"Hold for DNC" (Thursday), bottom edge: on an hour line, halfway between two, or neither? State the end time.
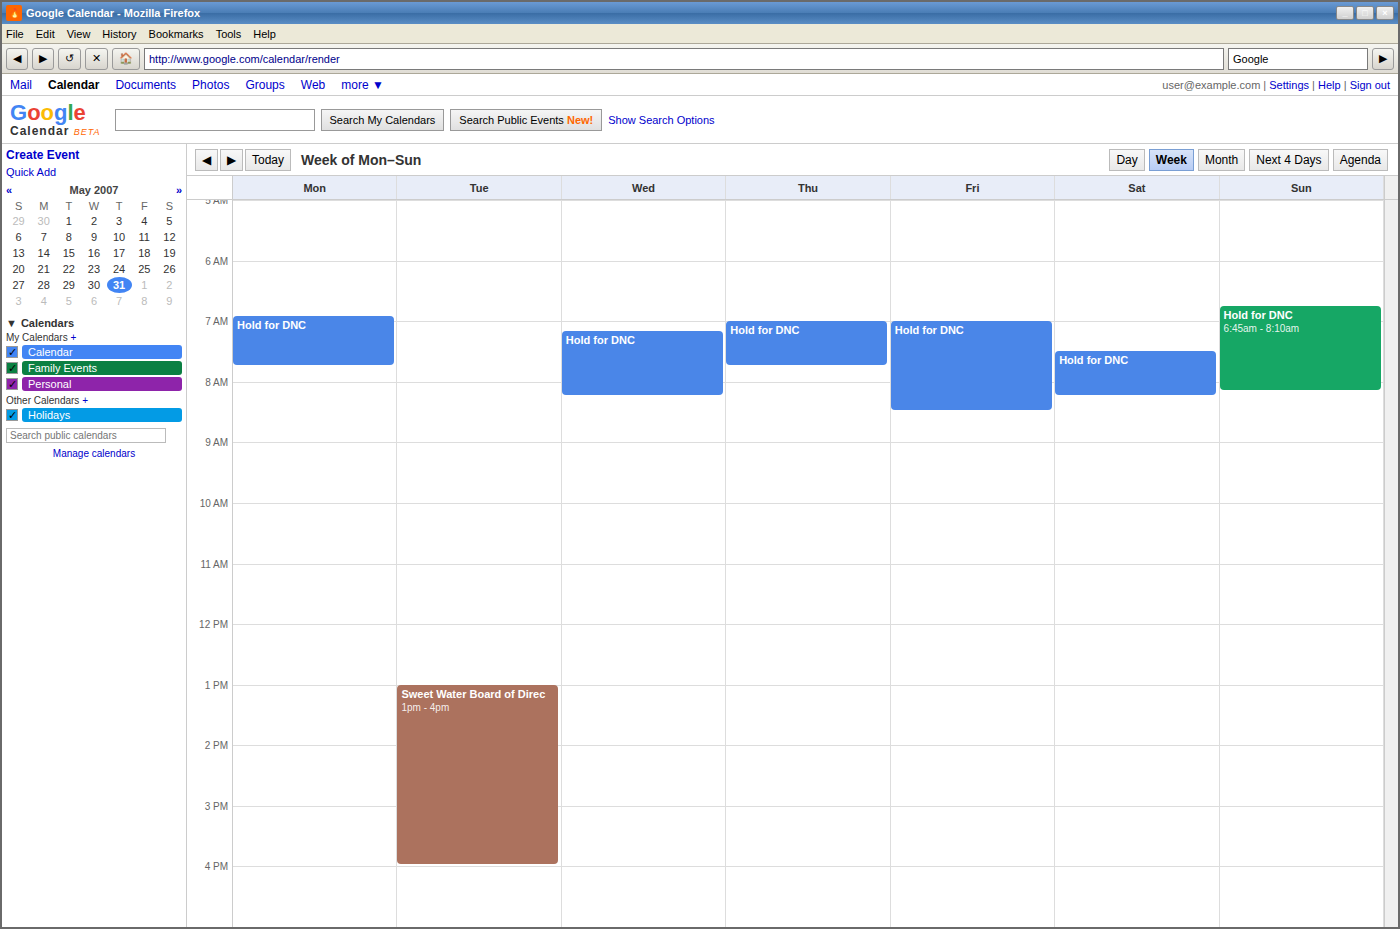
7:45 AM -- neither: three quarters of the way from the 7 AM line to the 8 AM line.